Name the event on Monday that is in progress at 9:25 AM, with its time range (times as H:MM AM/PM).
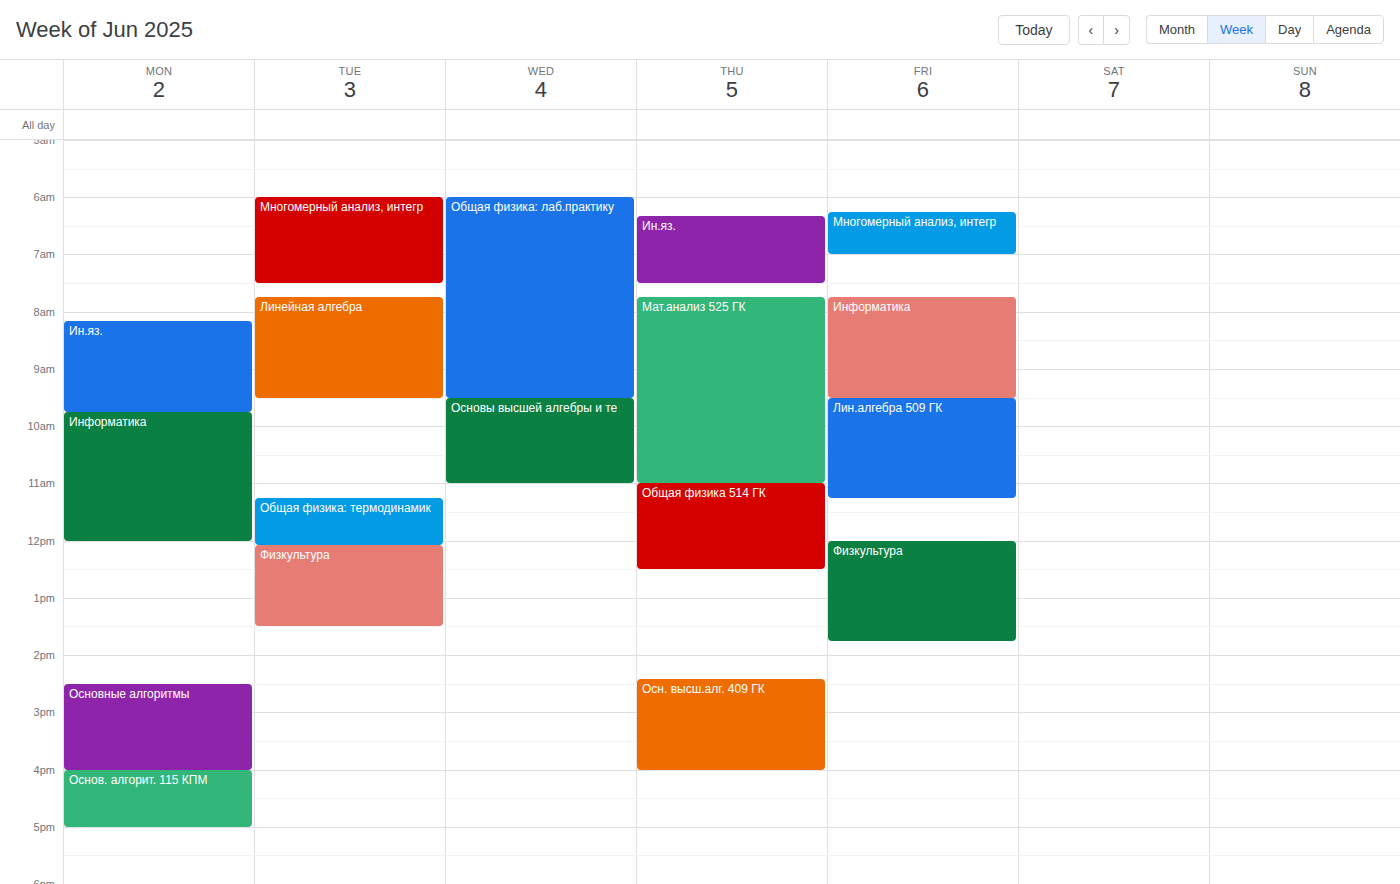
"Ин.яз.", 8:10 AM to 9:45 AM